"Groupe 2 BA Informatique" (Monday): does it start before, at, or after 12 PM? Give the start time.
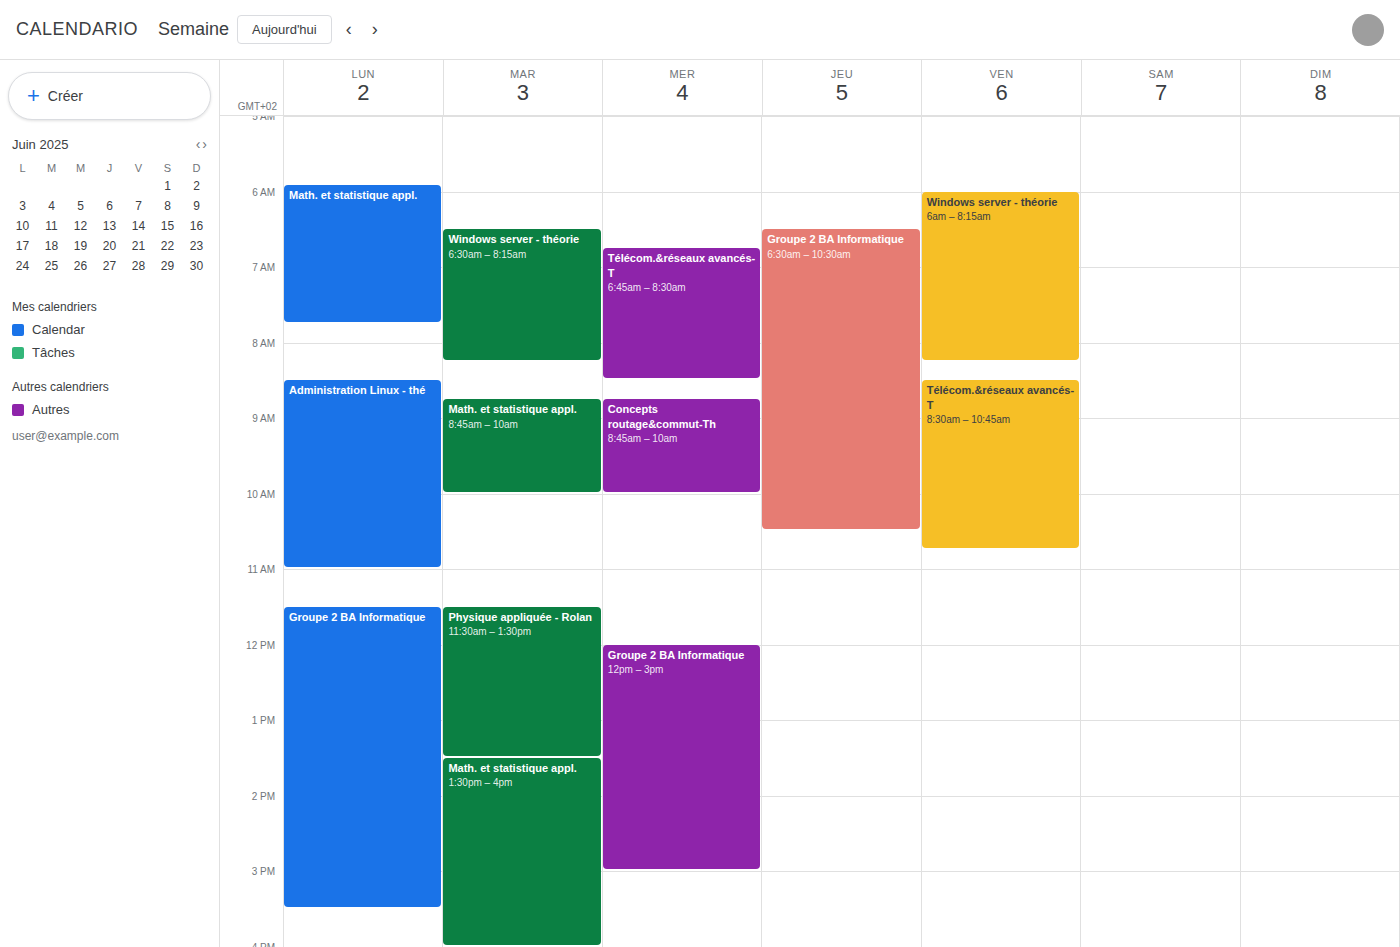
11:30 AM -- before 12 PM, 30 minutes above the 12 PM line.